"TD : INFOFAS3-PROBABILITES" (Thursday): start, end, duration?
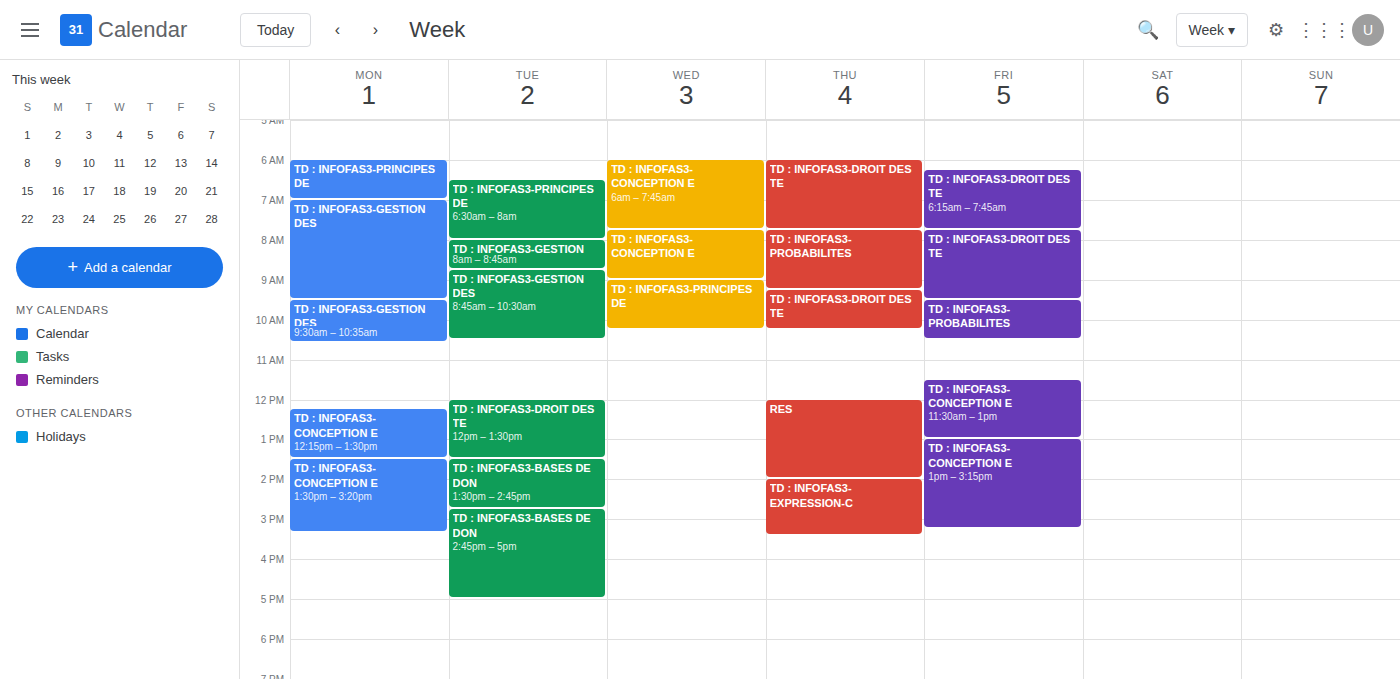
7:45 AM to 9:15 AM, 1 hour 30 minutes